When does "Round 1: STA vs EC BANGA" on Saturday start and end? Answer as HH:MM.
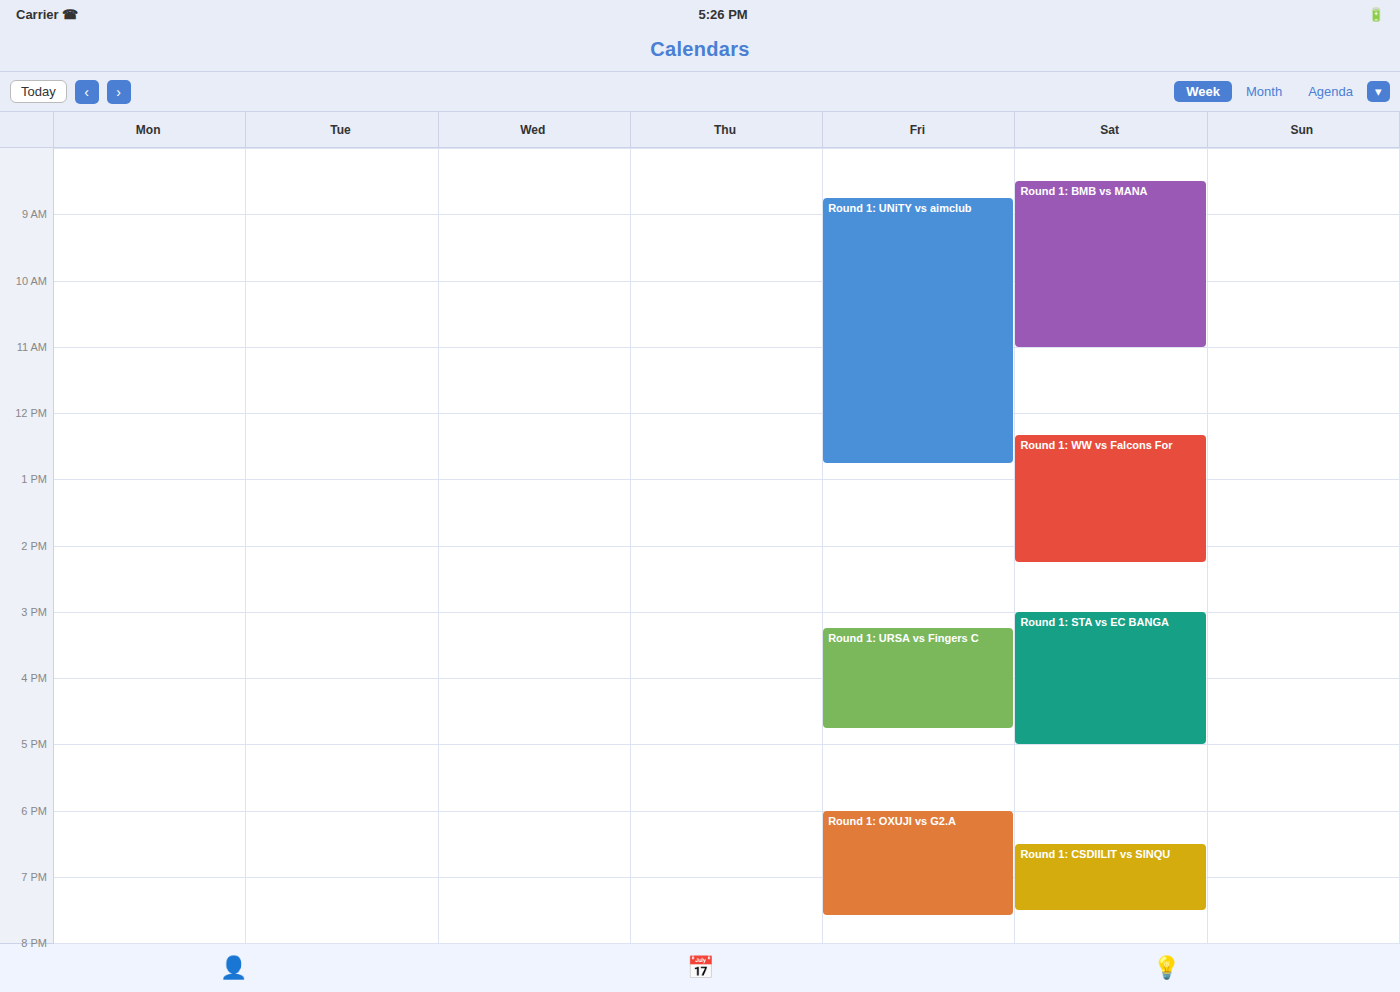
15:00 to 17:00